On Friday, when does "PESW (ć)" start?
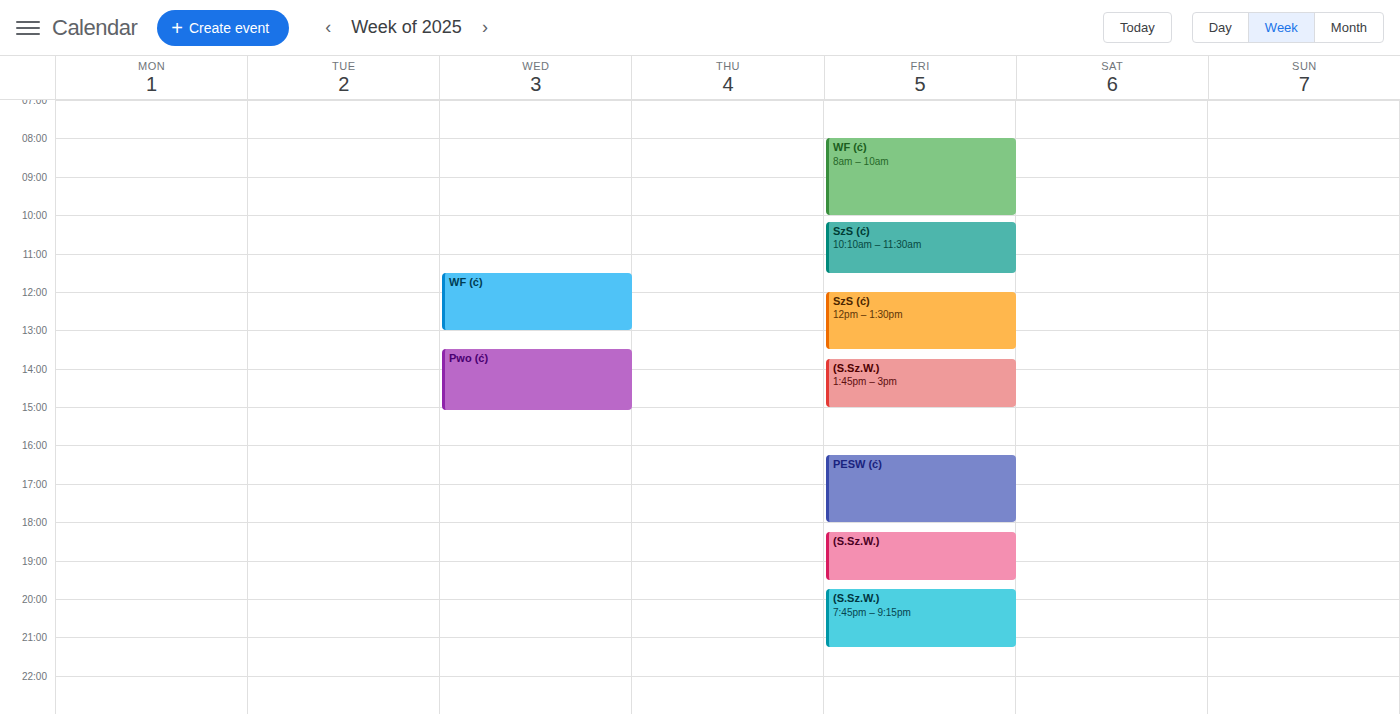
4:15 PM